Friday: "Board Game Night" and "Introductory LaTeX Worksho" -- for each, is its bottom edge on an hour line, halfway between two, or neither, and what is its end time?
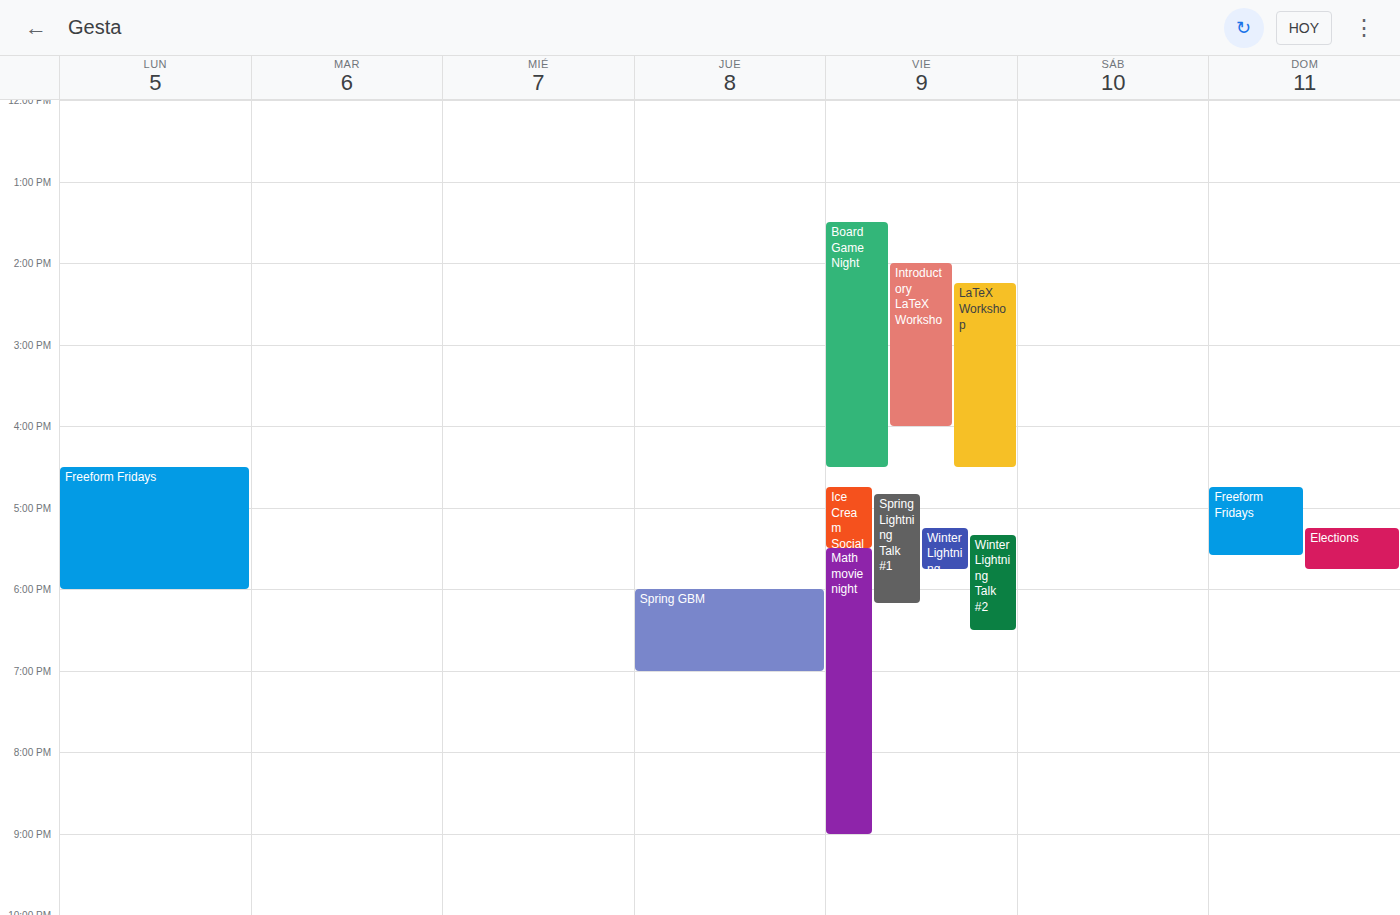
"Board Game Night": 4:30 PM, halfway between the 4 PM and 5 PM lines. "Introductory LaTeX Worksho": 4:00 PM, exactly on the 4 PM line.